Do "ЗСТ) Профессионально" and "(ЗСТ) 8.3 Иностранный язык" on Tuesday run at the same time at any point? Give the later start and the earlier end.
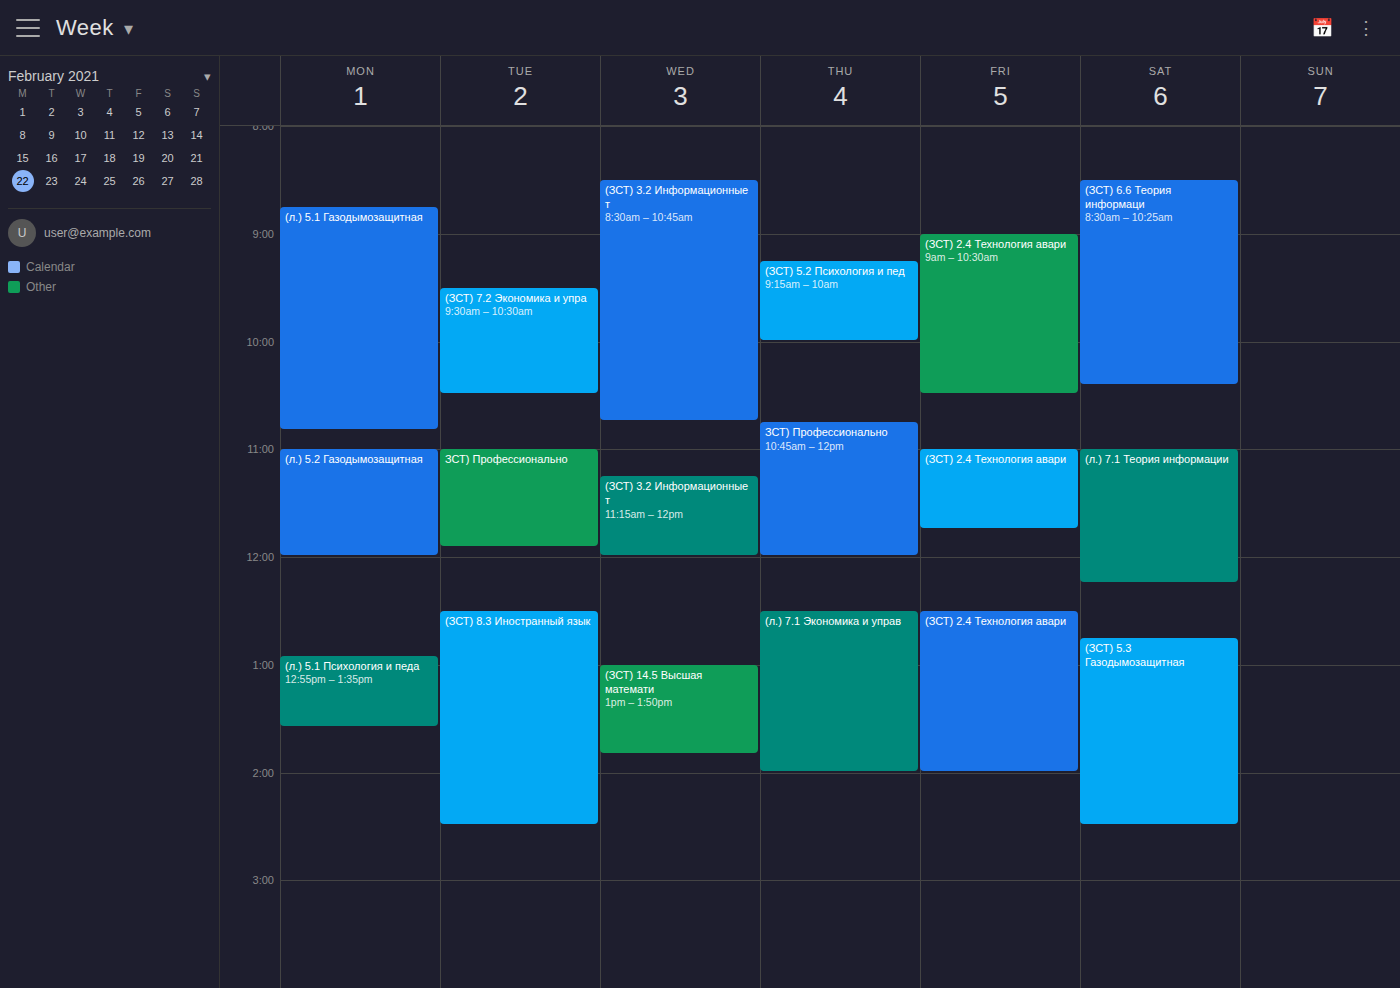
"ЗСТ) Профессионально" ends at 11:55 AM and "(ЗСТ) 8.3 Иностранный язык" starts at 12:30 PM -- no overlap.